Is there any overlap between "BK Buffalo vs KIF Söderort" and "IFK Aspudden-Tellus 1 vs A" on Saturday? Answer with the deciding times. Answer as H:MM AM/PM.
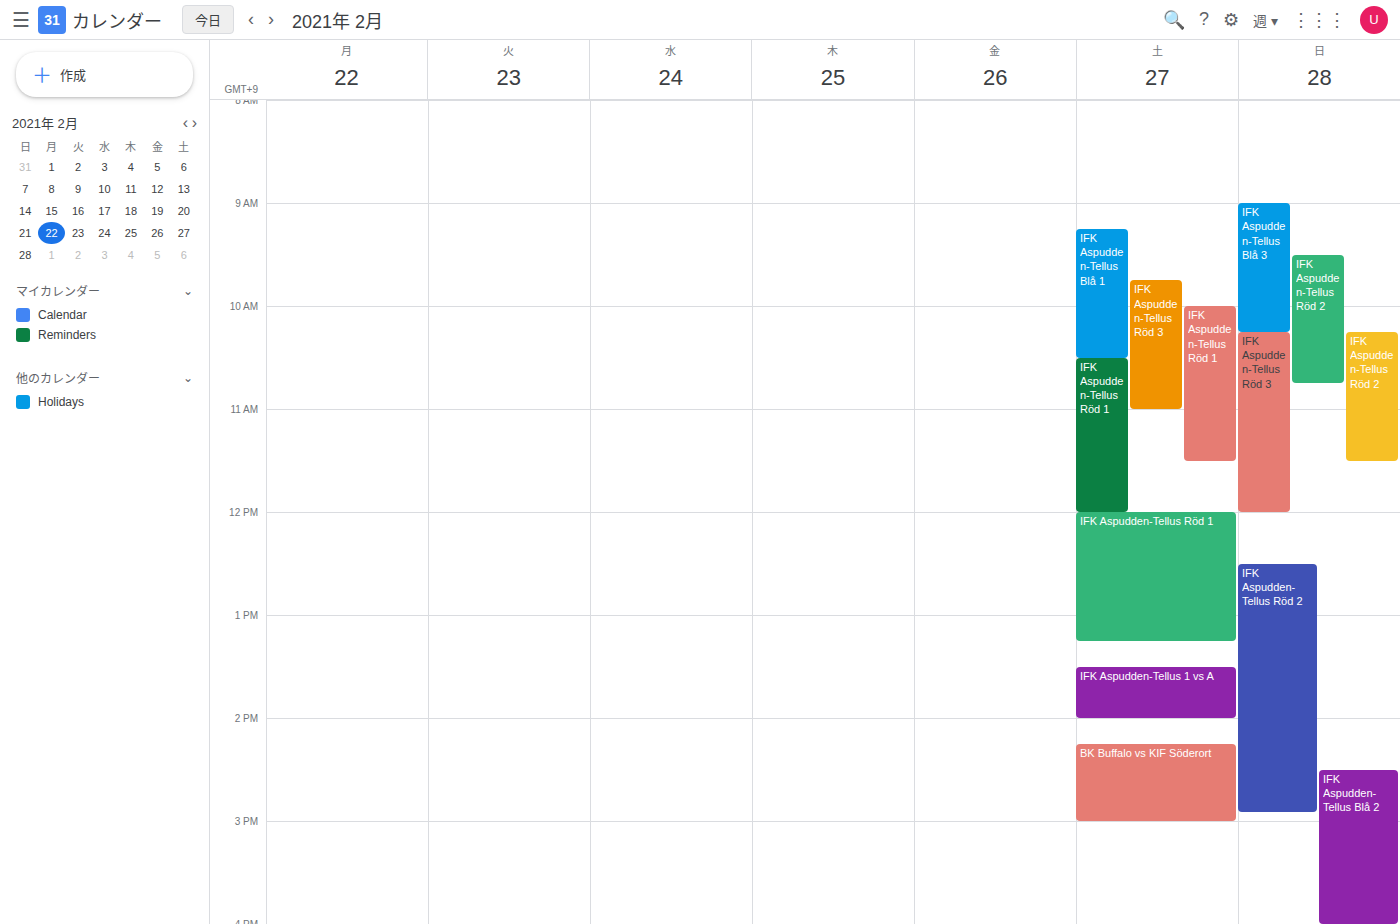
"IFK Aspudden-Tellus 1 vs A" ends at 2:00 PM and "BK Buffalo vs KIF Söderort" starts at 2:15 PM -- no overlap.